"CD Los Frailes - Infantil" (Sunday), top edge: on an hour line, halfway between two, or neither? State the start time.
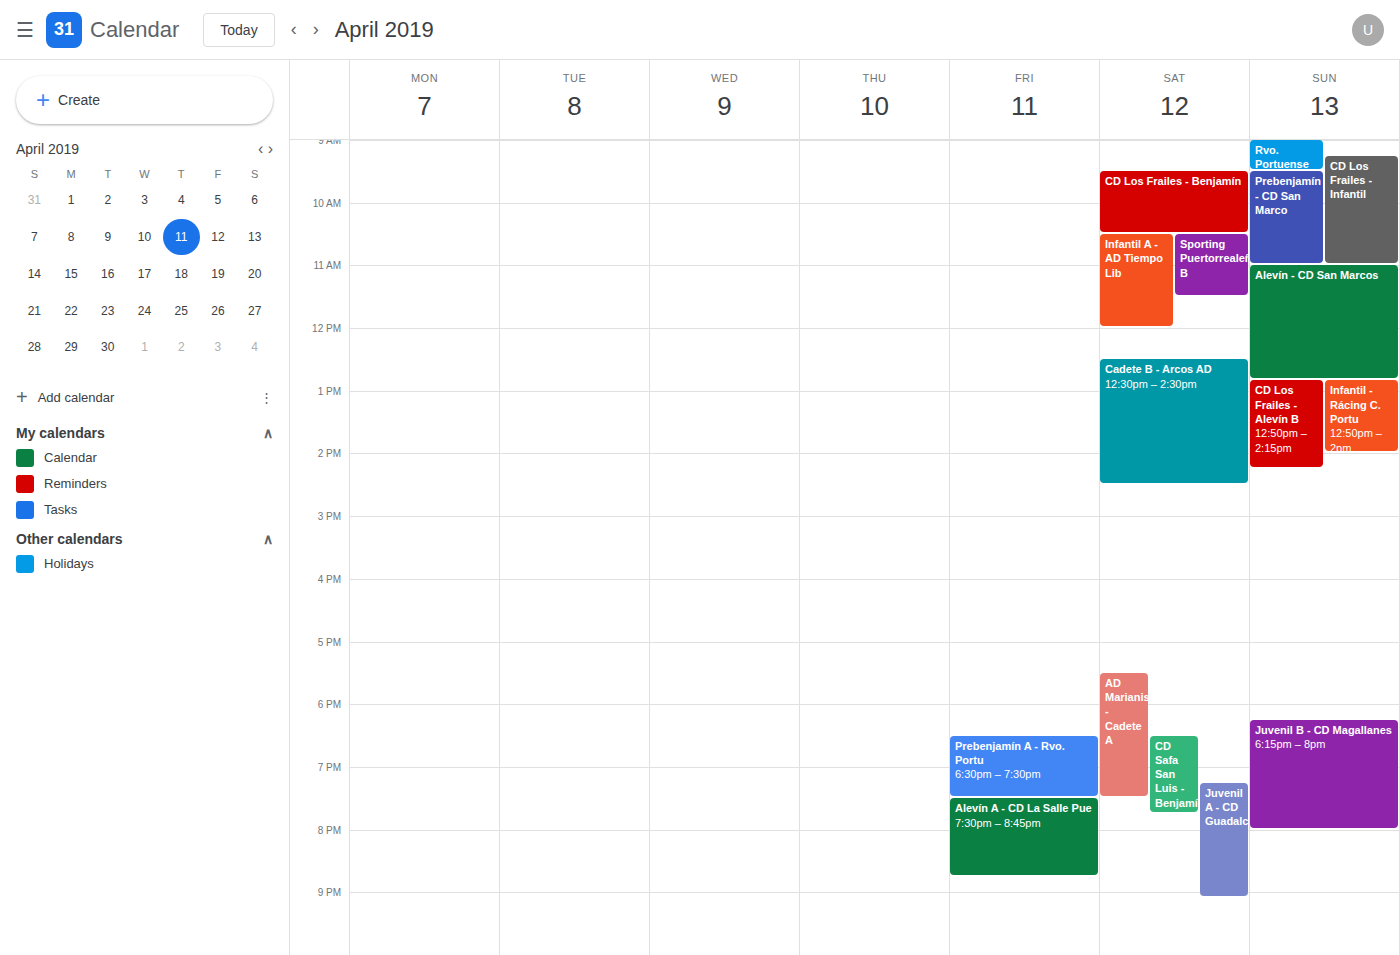
9:15 AM -- neither: a quarter of the way from the 9 AM line to the 10 AM line.